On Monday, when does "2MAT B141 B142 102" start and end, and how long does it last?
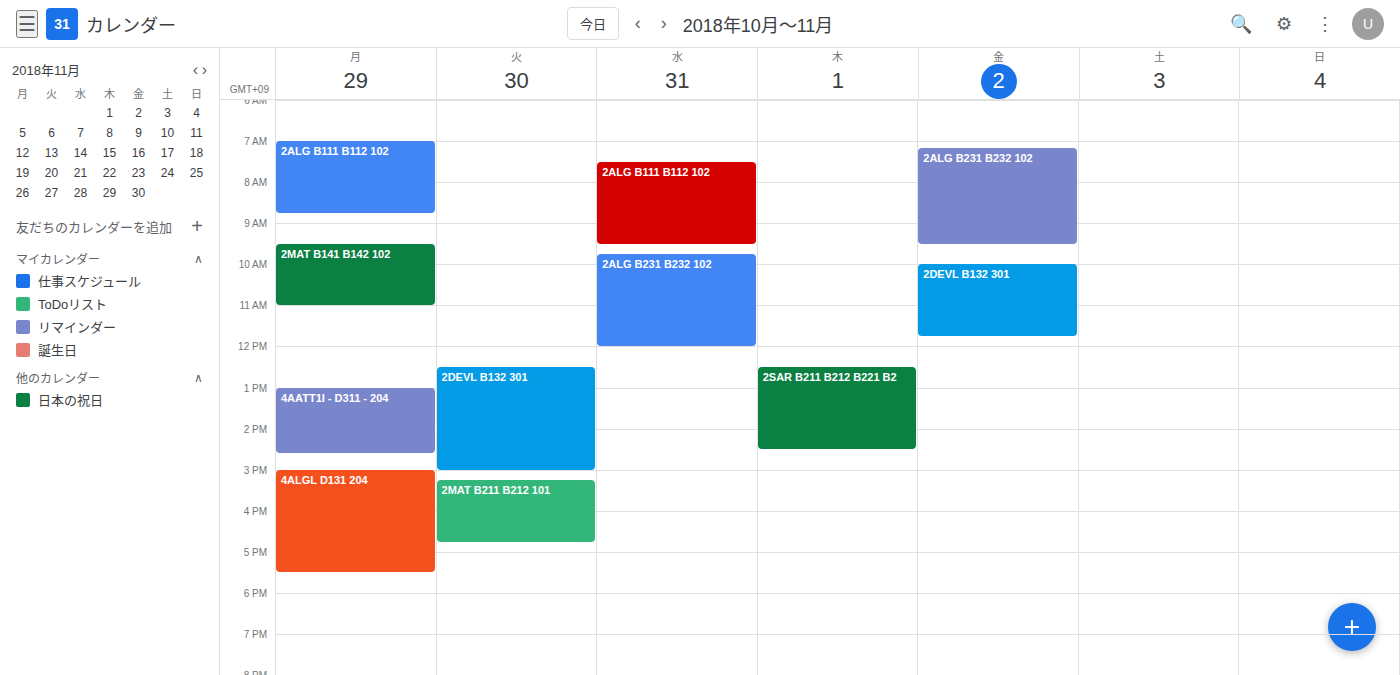
9:30 AM to 11:00 AM, 1 hour 30 minutes